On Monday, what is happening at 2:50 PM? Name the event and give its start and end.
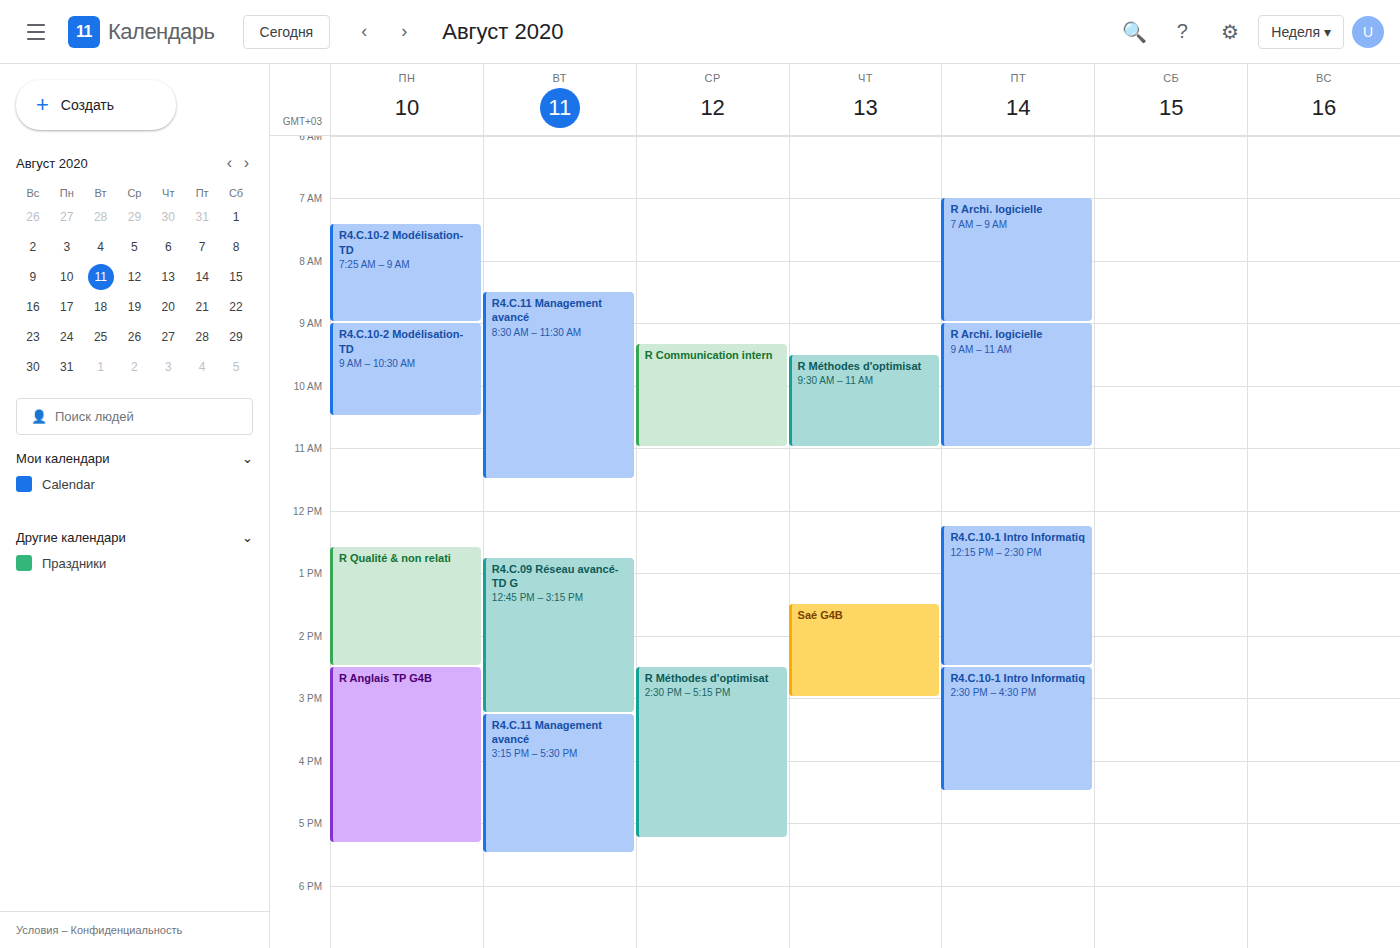
"R Anglais TP G4B", 2:30 PM to 5:20 PM